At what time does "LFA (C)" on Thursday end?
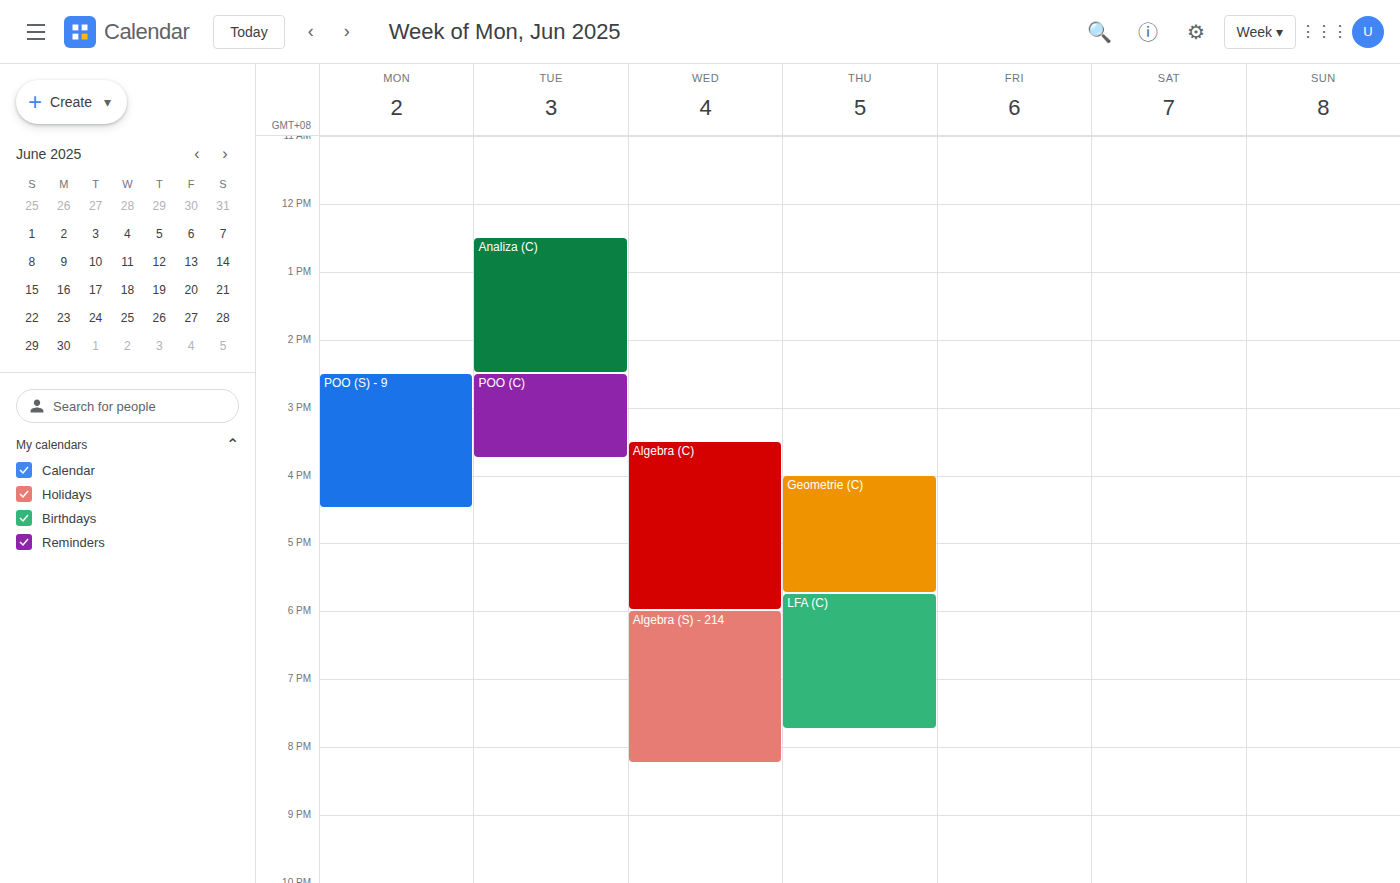
7:45 PM